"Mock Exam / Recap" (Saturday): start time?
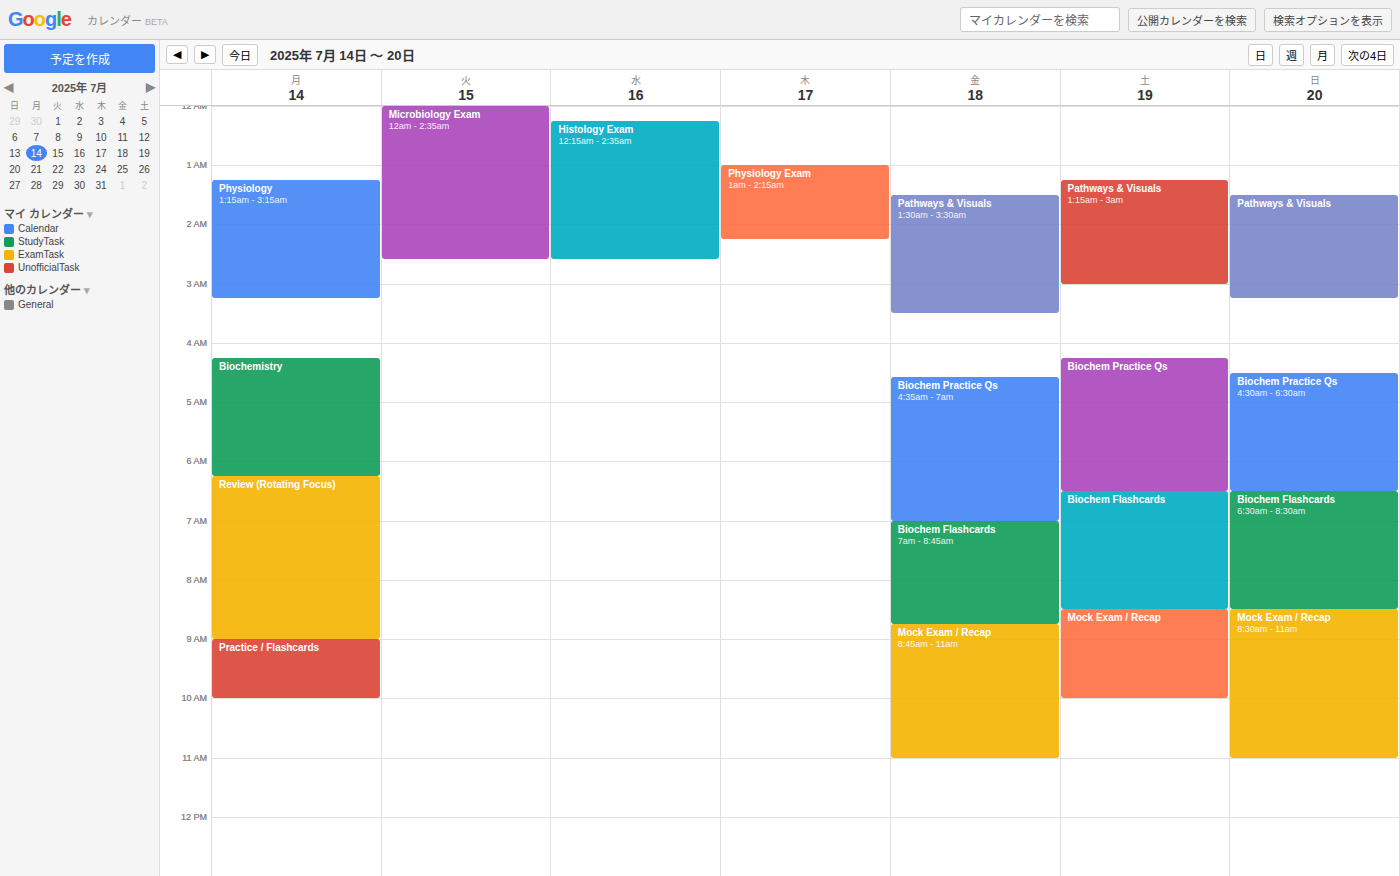
8:30 AM